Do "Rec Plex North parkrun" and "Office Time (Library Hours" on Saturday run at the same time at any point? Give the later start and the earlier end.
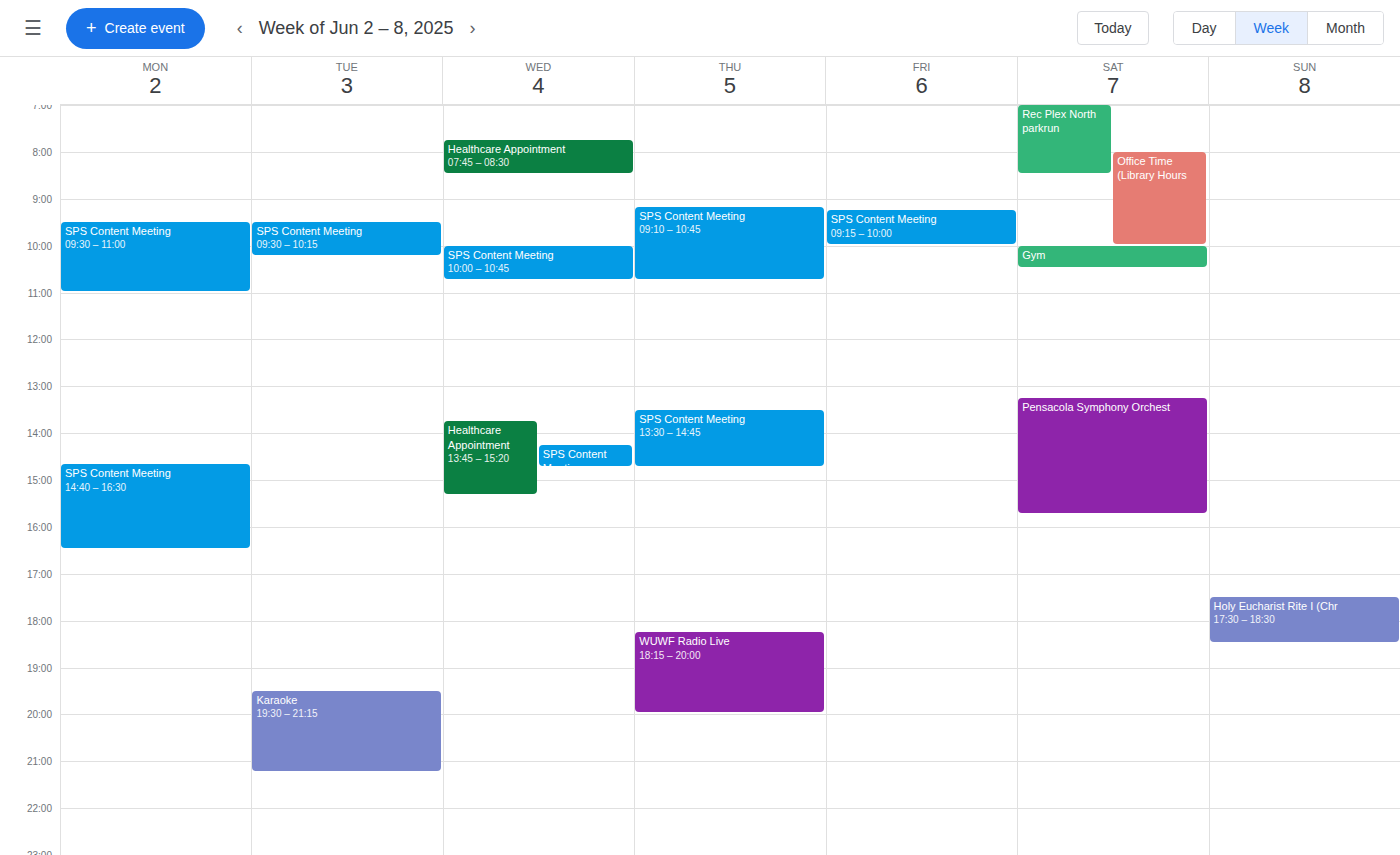
"Office Time (Library Hours" starts at 8:00 AM, before "Rec Plex North parkrun" ends at 8:30 AM -- they overlap.